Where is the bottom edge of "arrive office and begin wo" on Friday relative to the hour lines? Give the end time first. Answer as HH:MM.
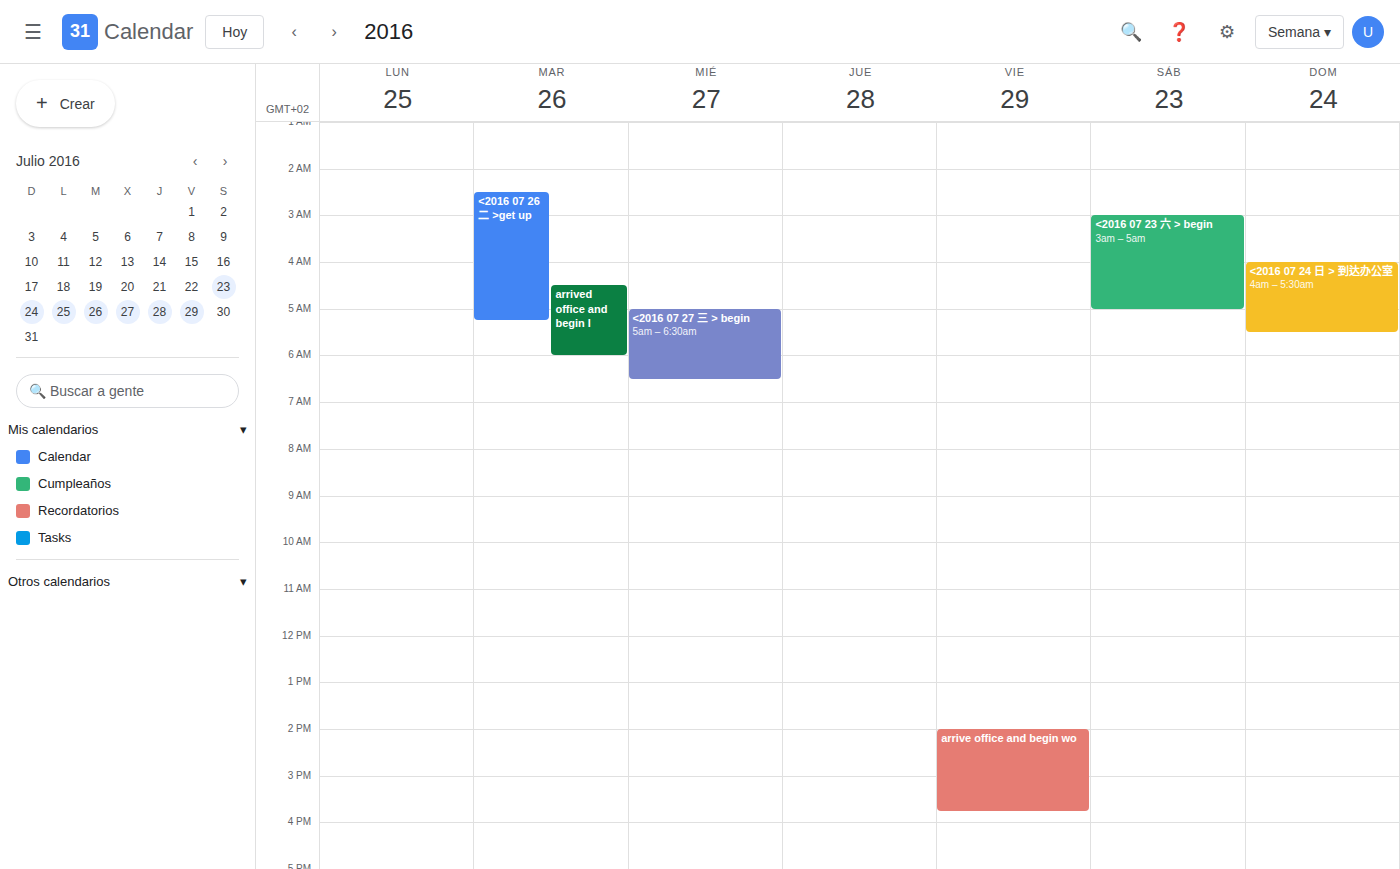
15:45 -- neither: three quarters of the way from the 15:00 line to the 16:00 line.